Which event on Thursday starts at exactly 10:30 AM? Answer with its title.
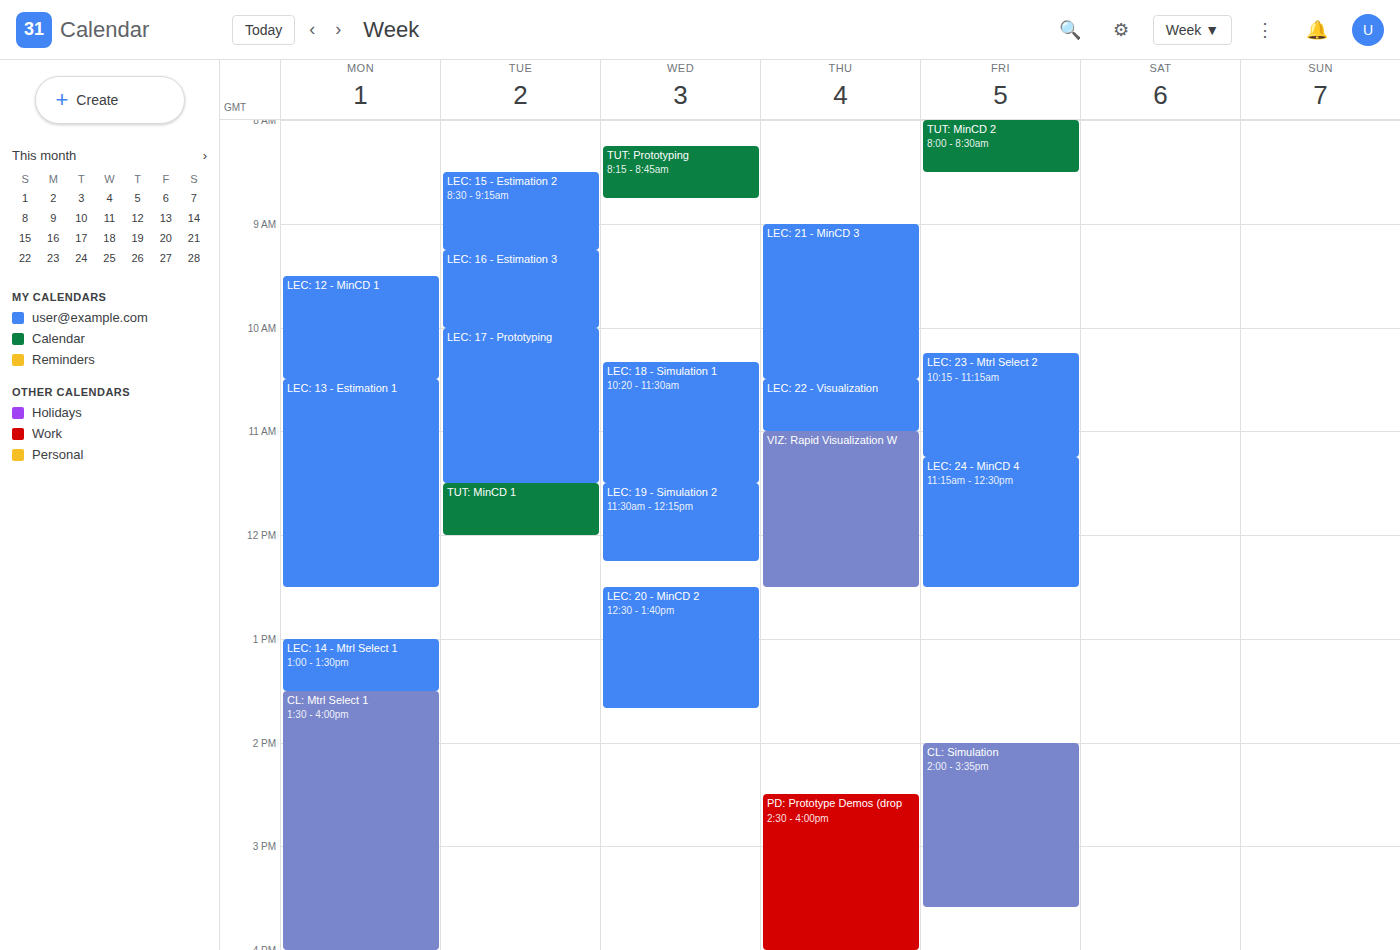
"LEC: 22 - Visualization"